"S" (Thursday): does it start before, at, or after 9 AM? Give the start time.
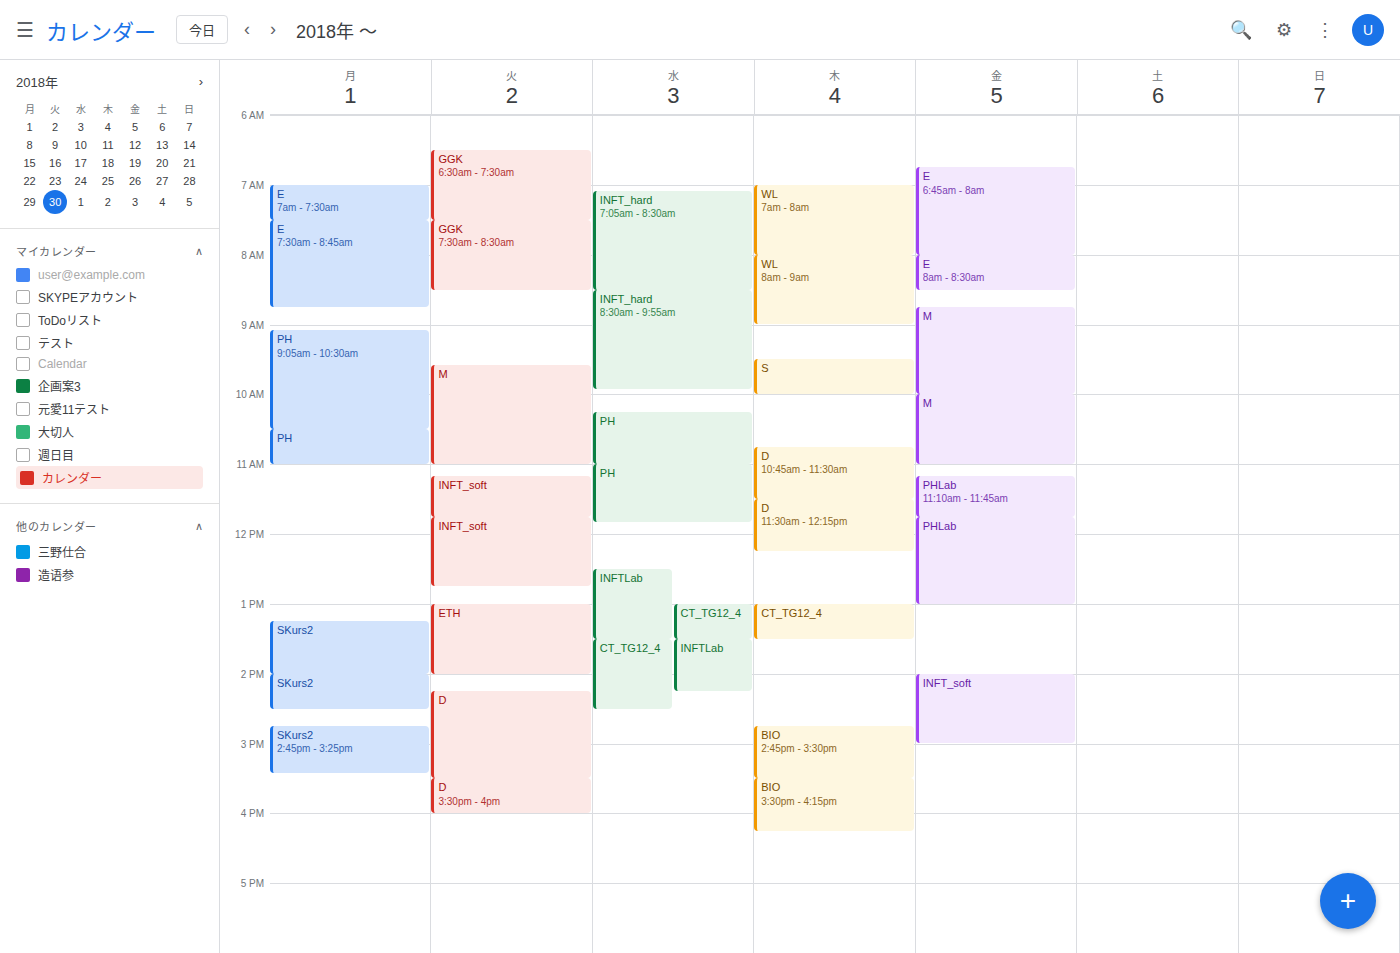
9:30 AM -- after 9 AM, 30 minutes below the 9 AM line.